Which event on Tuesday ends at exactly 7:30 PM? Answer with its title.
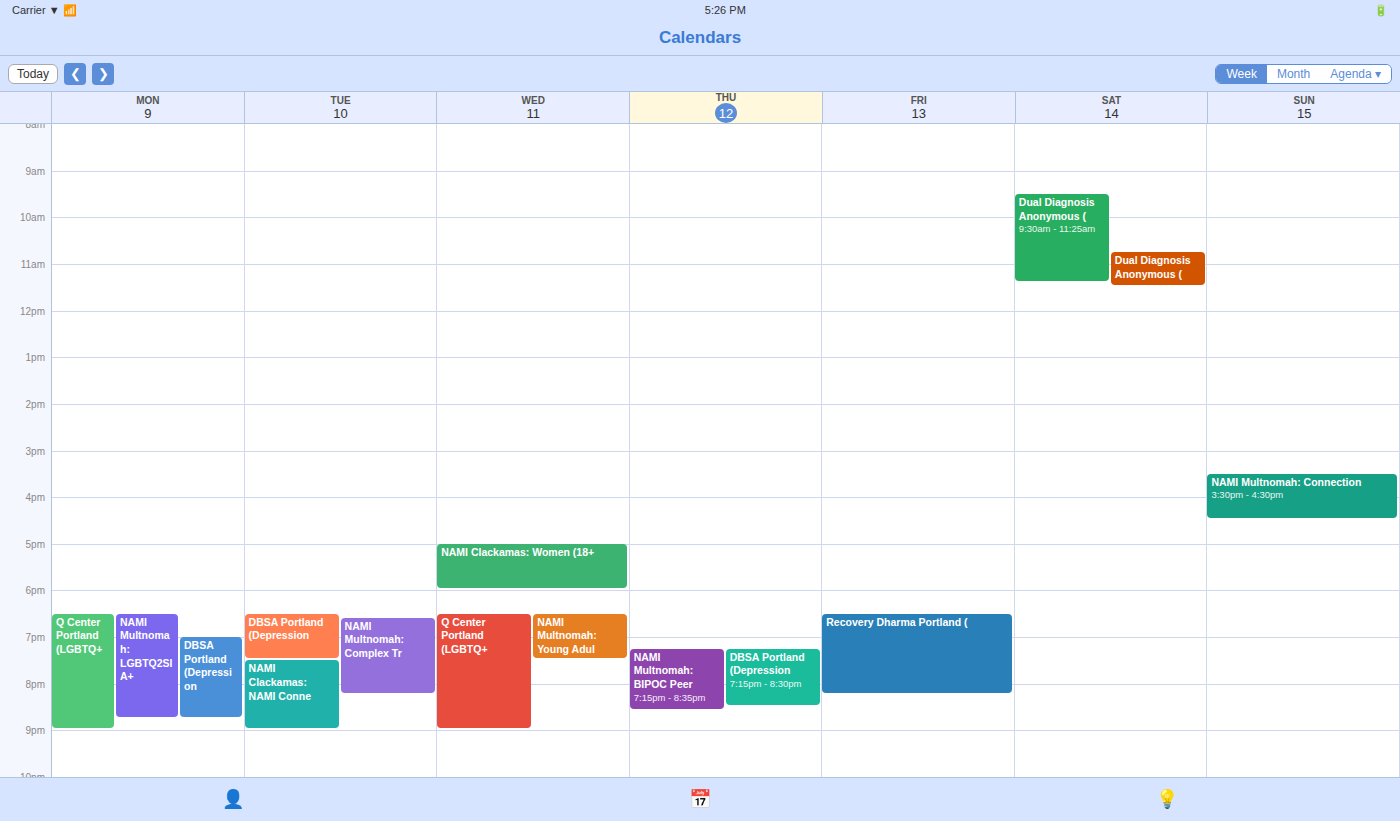
"DBSA Portland (Depression"